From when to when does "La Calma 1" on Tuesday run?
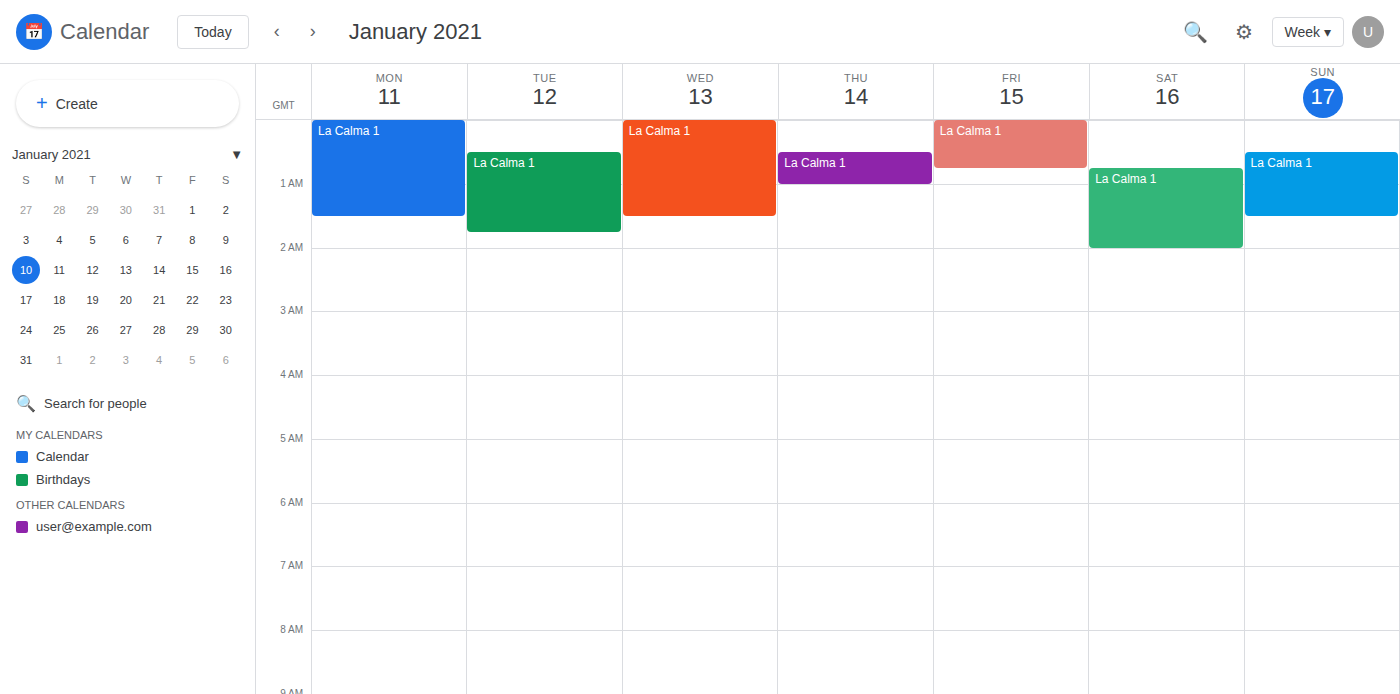
12:30 AM to 1:45 AM